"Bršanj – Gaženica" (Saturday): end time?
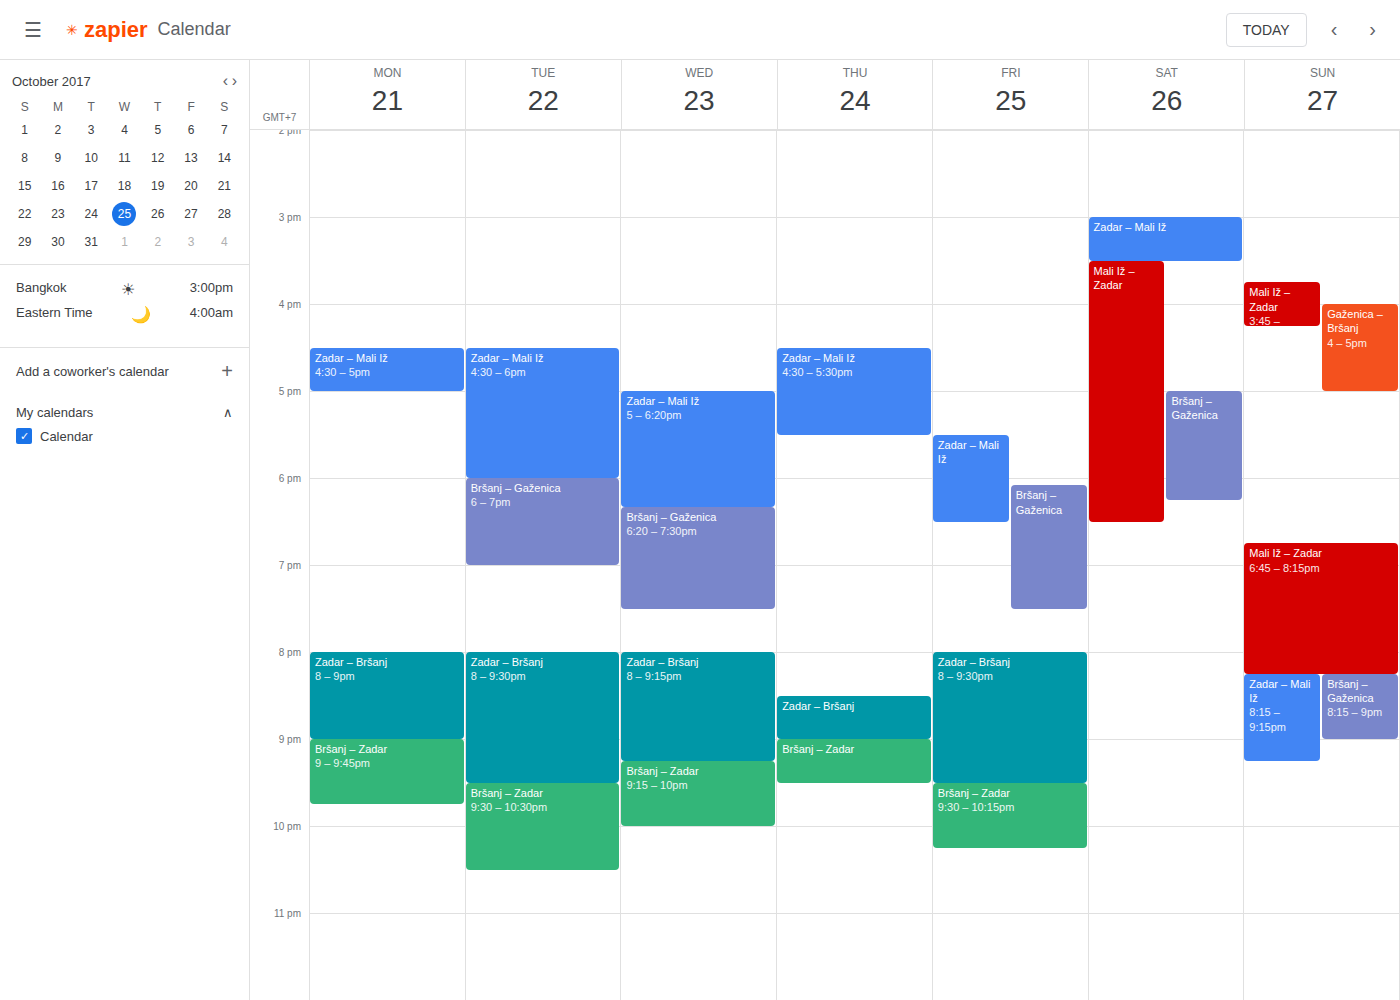
18:15